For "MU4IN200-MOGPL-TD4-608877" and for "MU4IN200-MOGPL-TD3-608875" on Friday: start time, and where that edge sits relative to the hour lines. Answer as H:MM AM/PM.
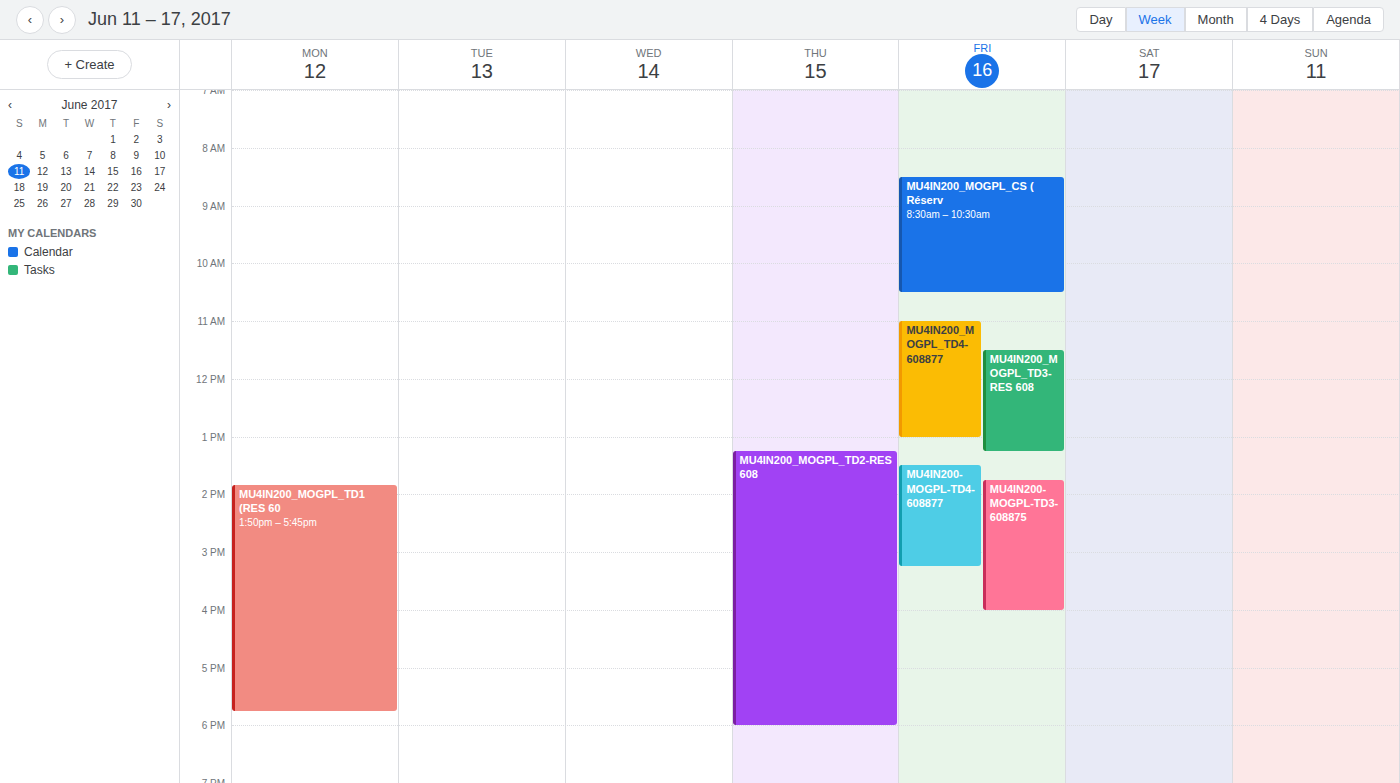
"MU4IN200-MOGPL-TD4-608877": 1:30 PM, halfway between the 1 PM and 2 PM lines. "MU4IN200-MOGPL-TD3-608875": 1:45 PM, neither: three quarters of the way from the 1 PM line to the 2 PM line.